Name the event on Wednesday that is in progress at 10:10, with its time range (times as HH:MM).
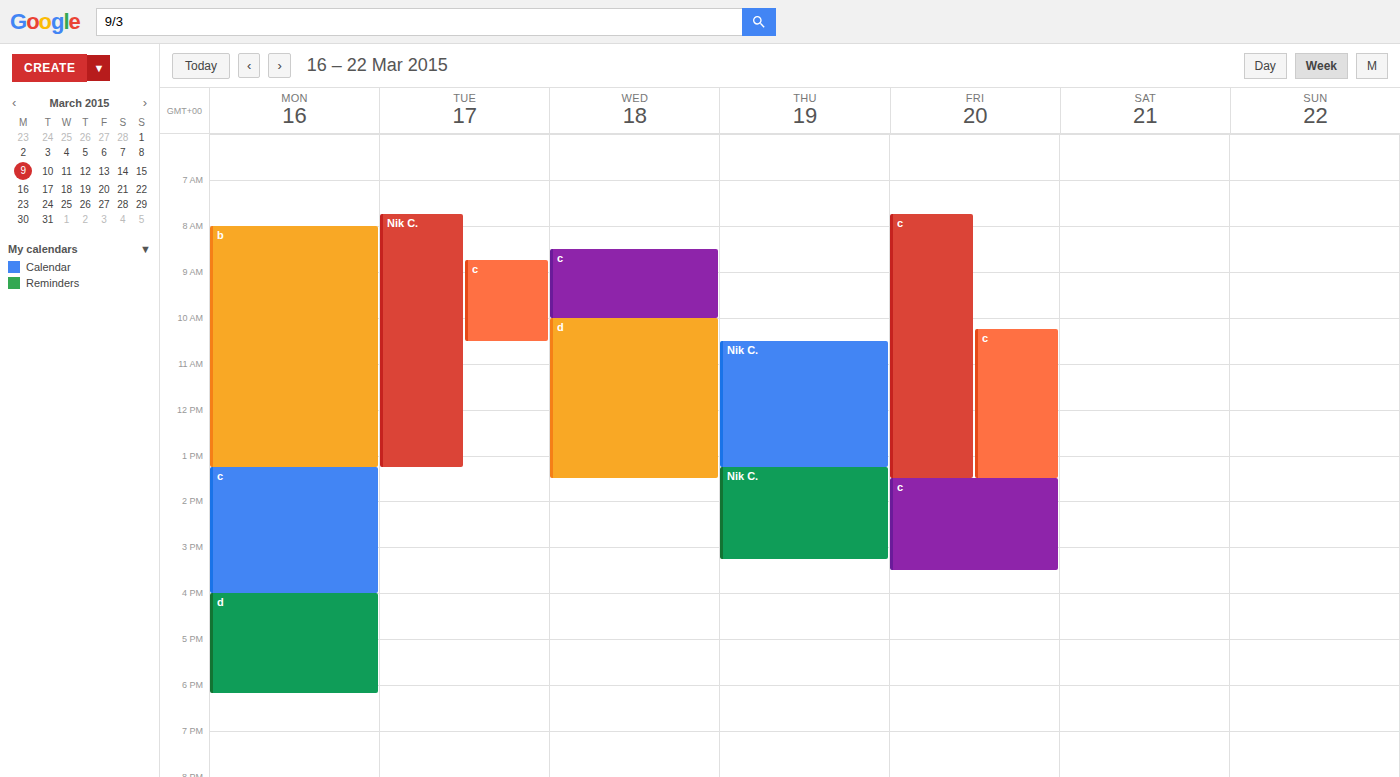
"d", 10:00 to 13:30